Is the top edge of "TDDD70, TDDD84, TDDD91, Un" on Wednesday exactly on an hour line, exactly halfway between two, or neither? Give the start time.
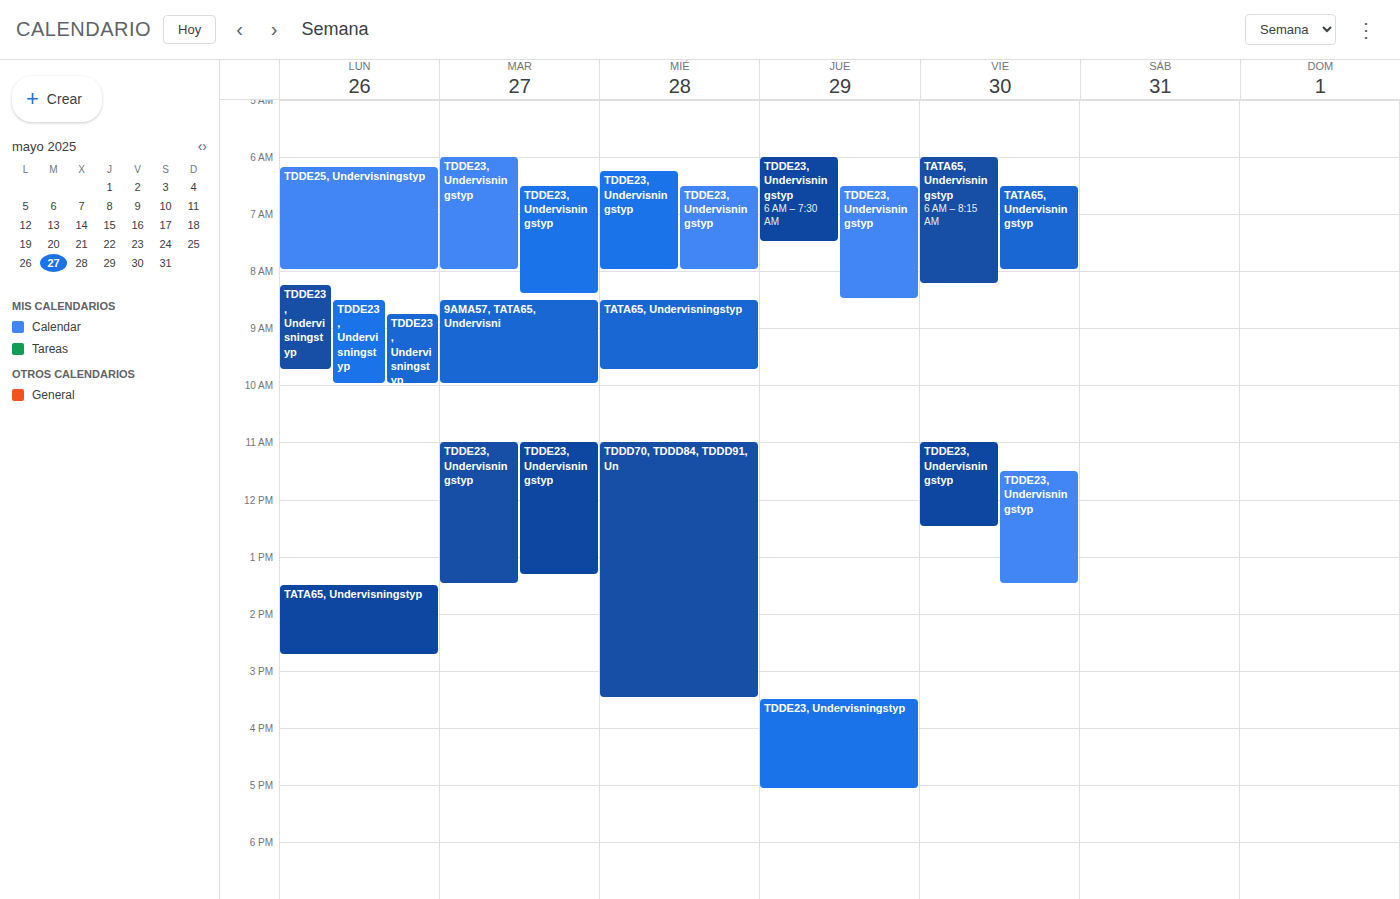
11:00 AM -- exactly on the 11 AM line.